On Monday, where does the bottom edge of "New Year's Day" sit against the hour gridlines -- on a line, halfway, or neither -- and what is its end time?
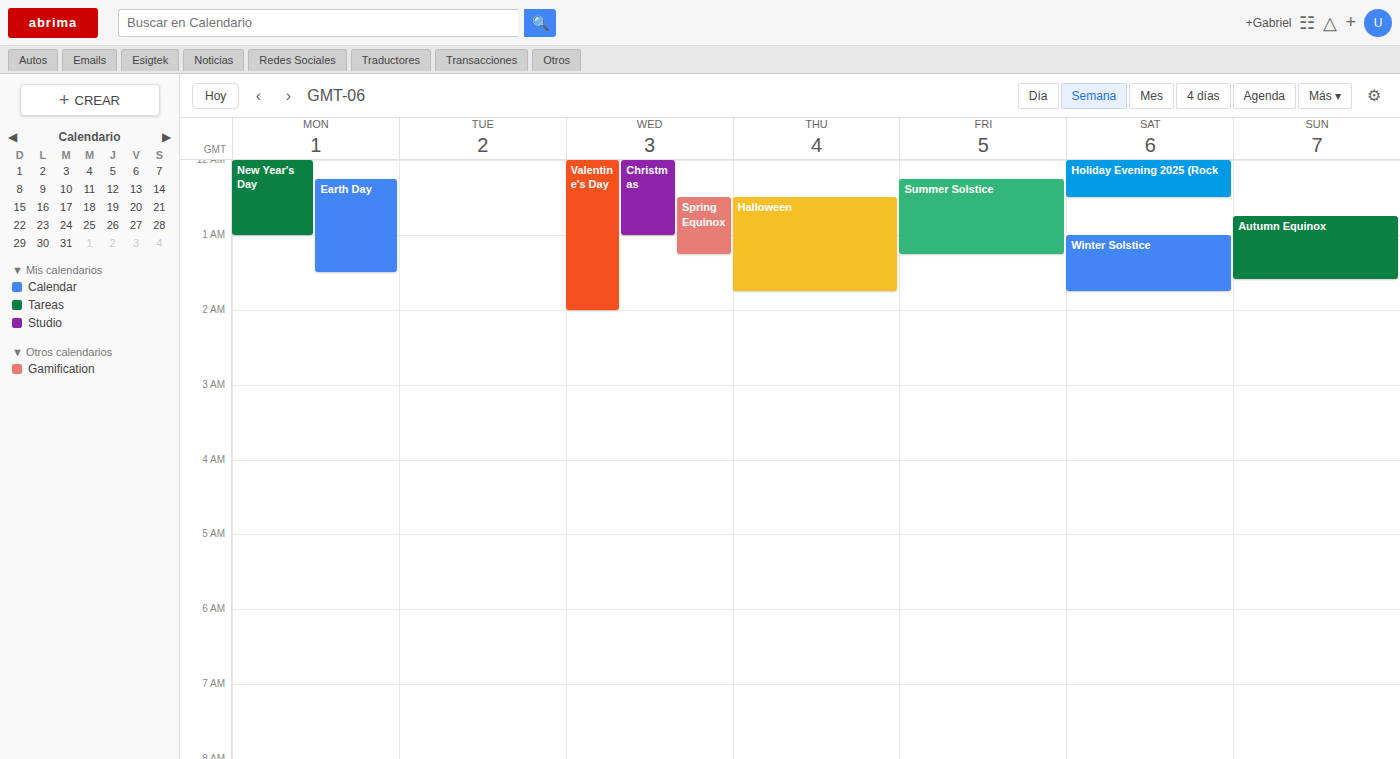
01:00 -- exactly on the 01:00 line.